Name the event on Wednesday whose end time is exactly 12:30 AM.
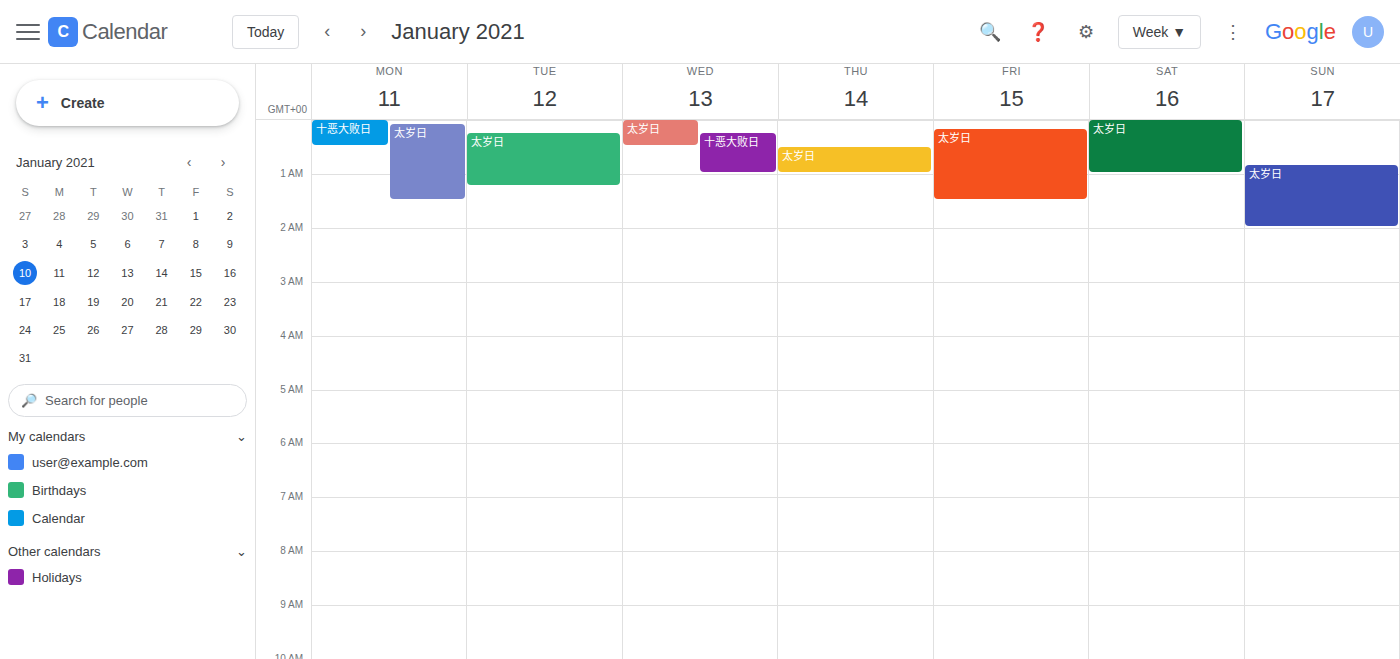
"太岁日"